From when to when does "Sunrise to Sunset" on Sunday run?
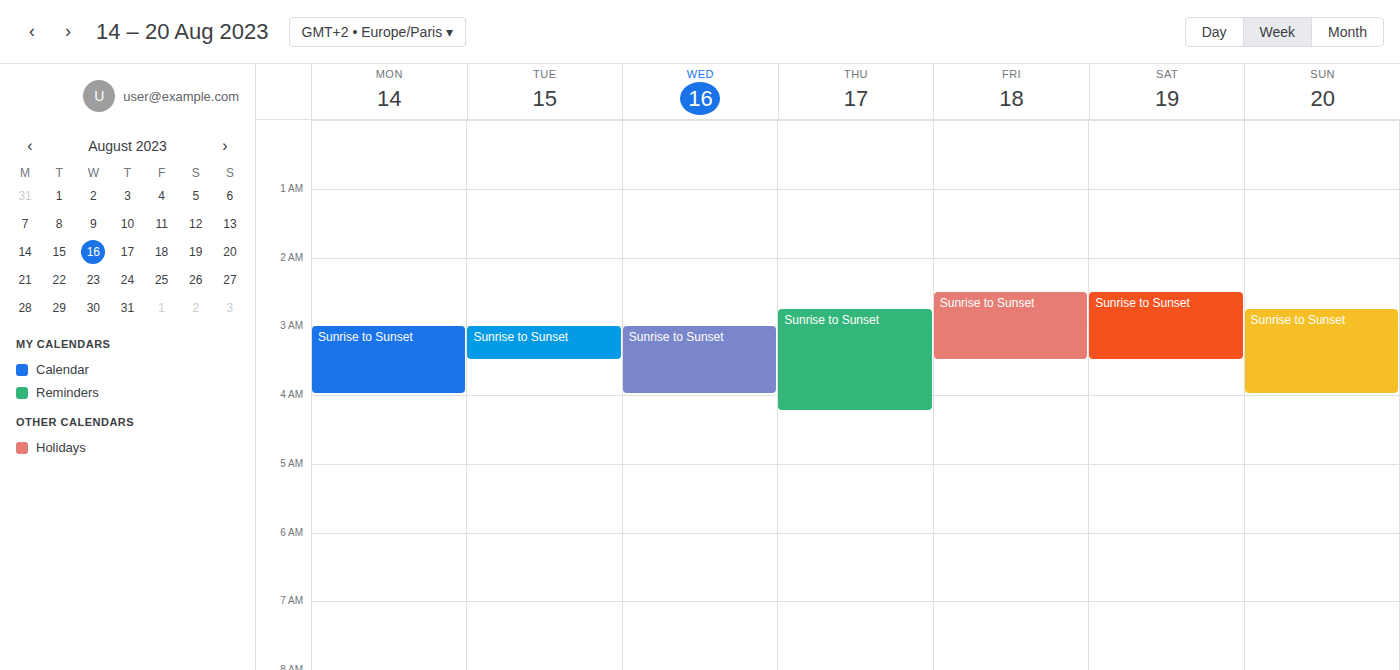
2:45 AM to 4:00 AM